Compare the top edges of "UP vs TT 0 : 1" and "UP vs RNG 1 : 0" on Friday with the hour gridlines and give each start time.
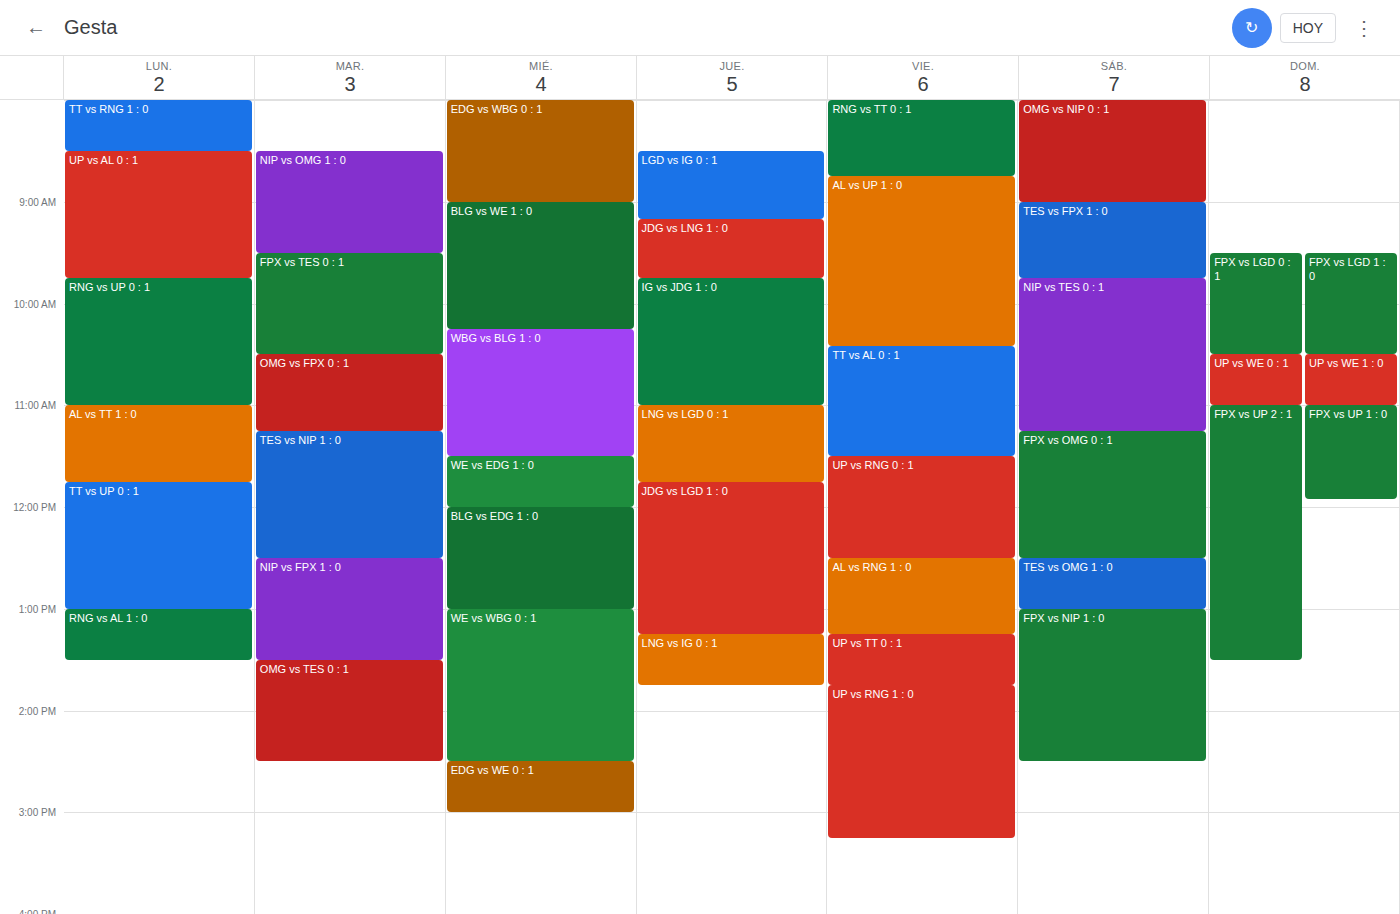
"UP vs TT 0 : 1": 1:15 PM, neither: a quarter of the way from the 1 PM line to the 2 PM line. "UP vs RNG 1 : 0": 1:45 PM, neither: three quarters of the way from the 1 PM line to the 2 PM line.